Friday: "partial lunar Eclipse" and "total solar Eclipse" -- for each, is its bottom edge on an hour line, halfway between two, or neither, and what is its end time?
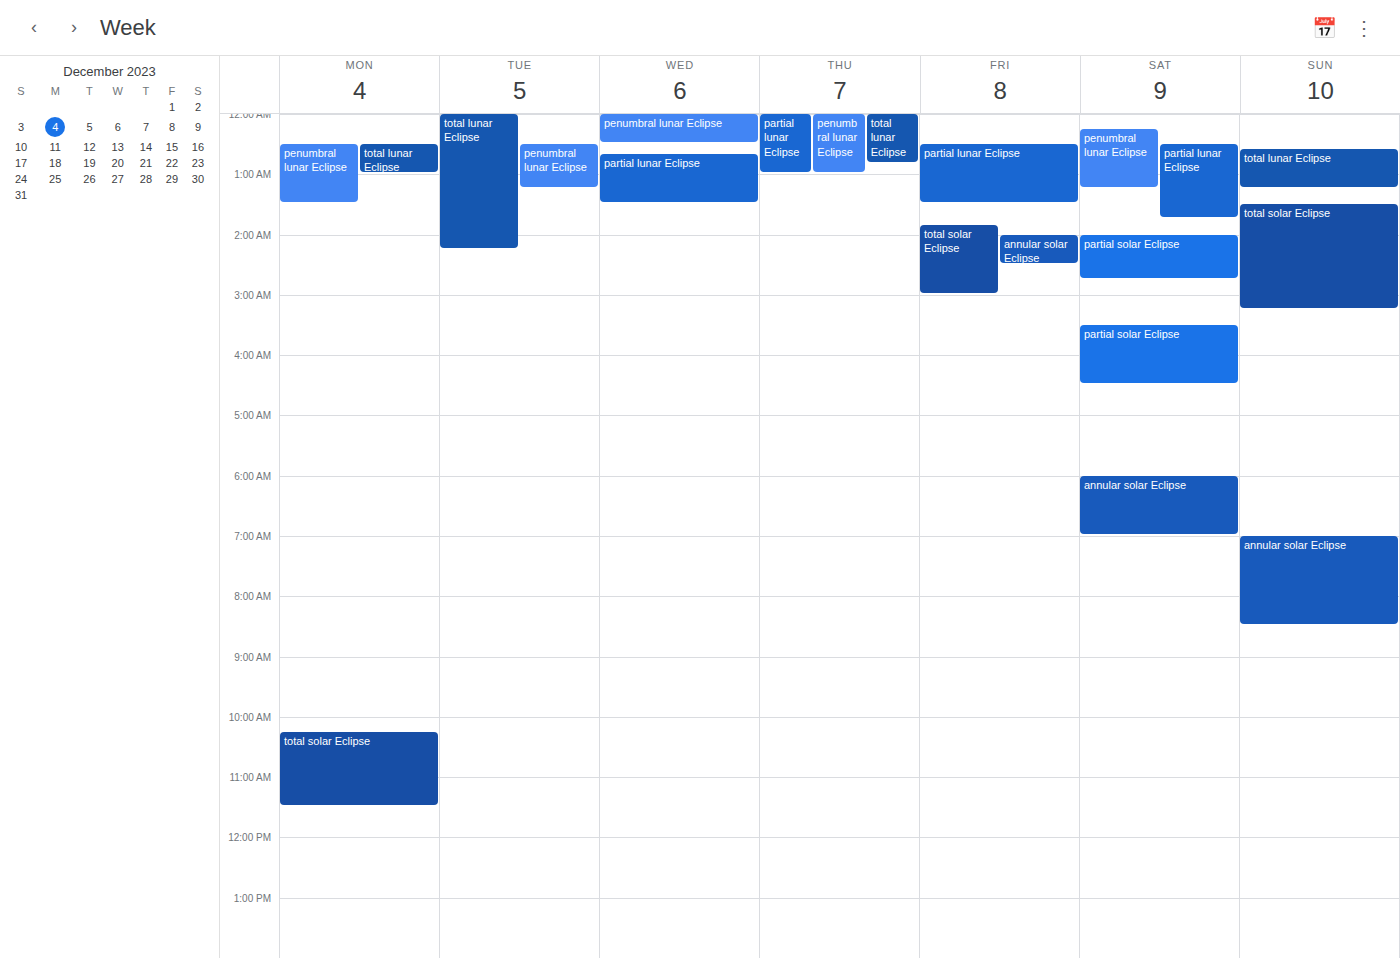
"partial lunar Eclipse": 1:30 AM, halfway between the 1 AM and 2 AM lines. "total solar Eclipse": 3:00 AM, exactly on the 3 AM line.